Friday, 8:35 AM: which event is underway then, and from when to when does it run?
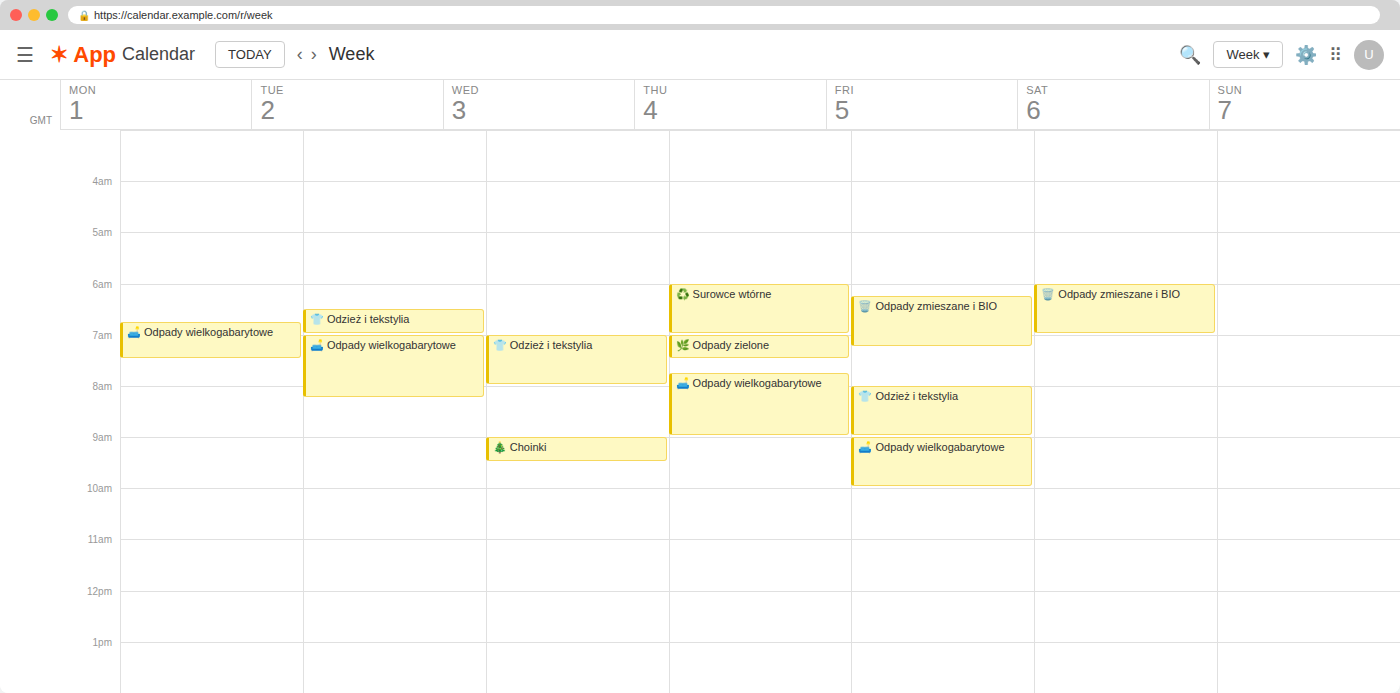
"👕 Odzież i tekstylia", 8:00 AM to 9:00 AM